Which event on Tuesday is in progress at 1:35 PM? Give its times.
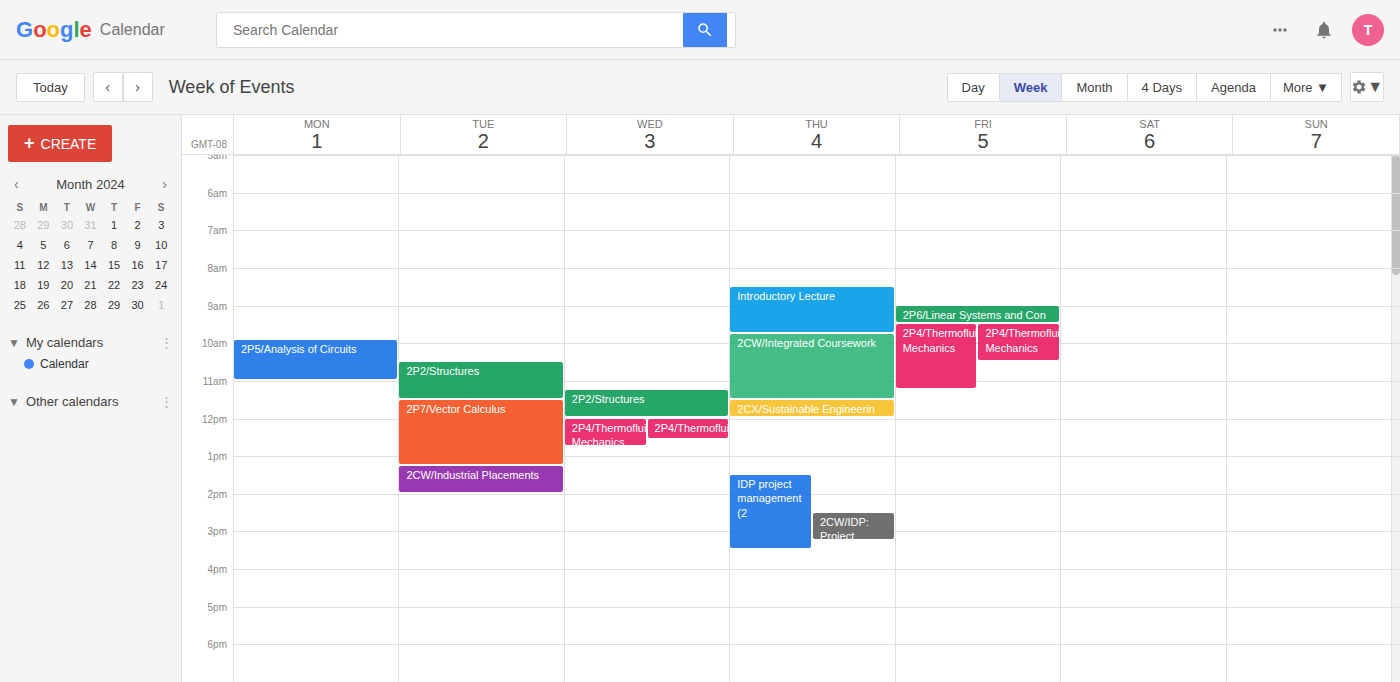
"2CW/Industrial Placements", 1:15 PM to 2:00 PM